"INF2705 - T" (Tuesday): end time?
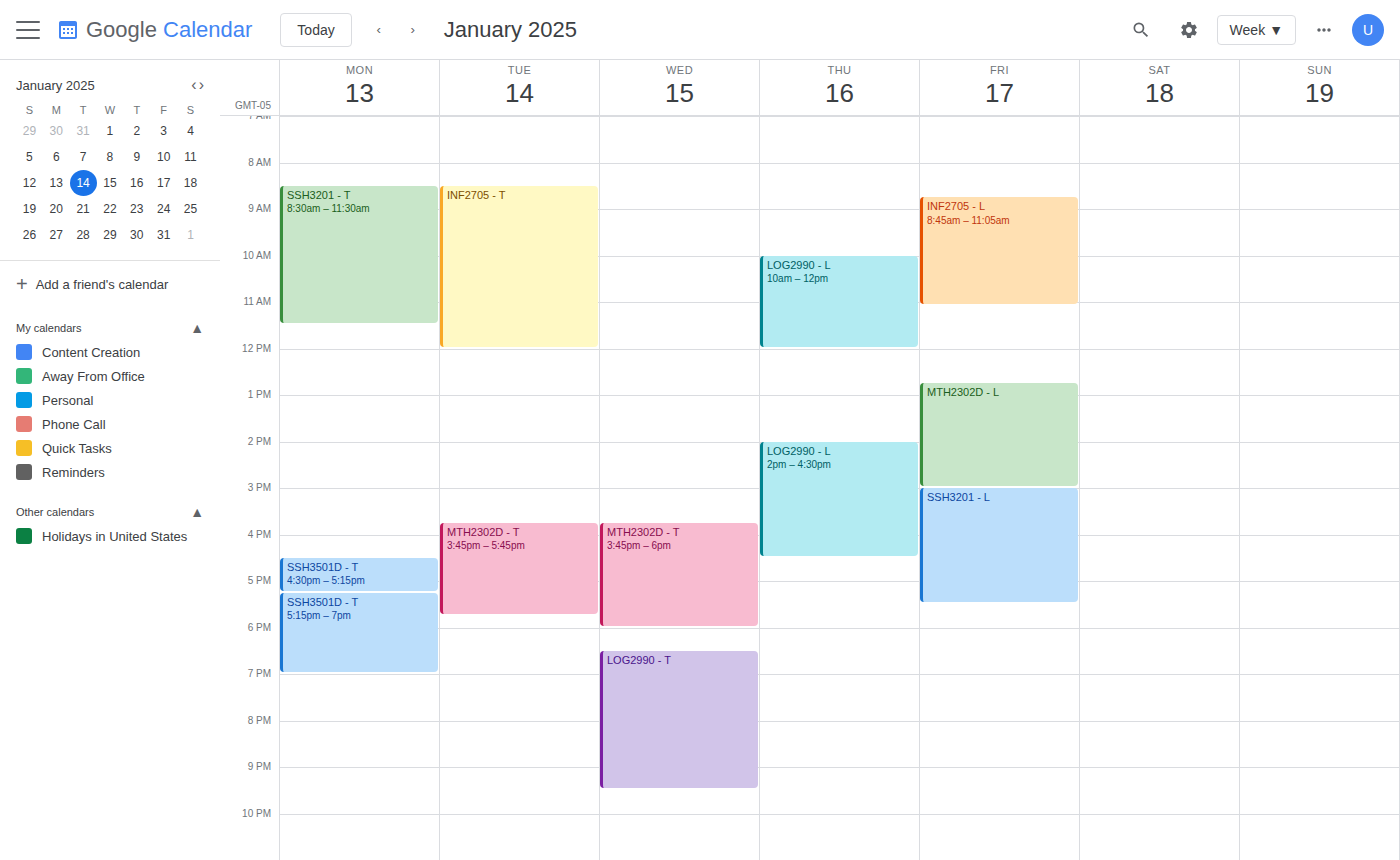
12:00 PM